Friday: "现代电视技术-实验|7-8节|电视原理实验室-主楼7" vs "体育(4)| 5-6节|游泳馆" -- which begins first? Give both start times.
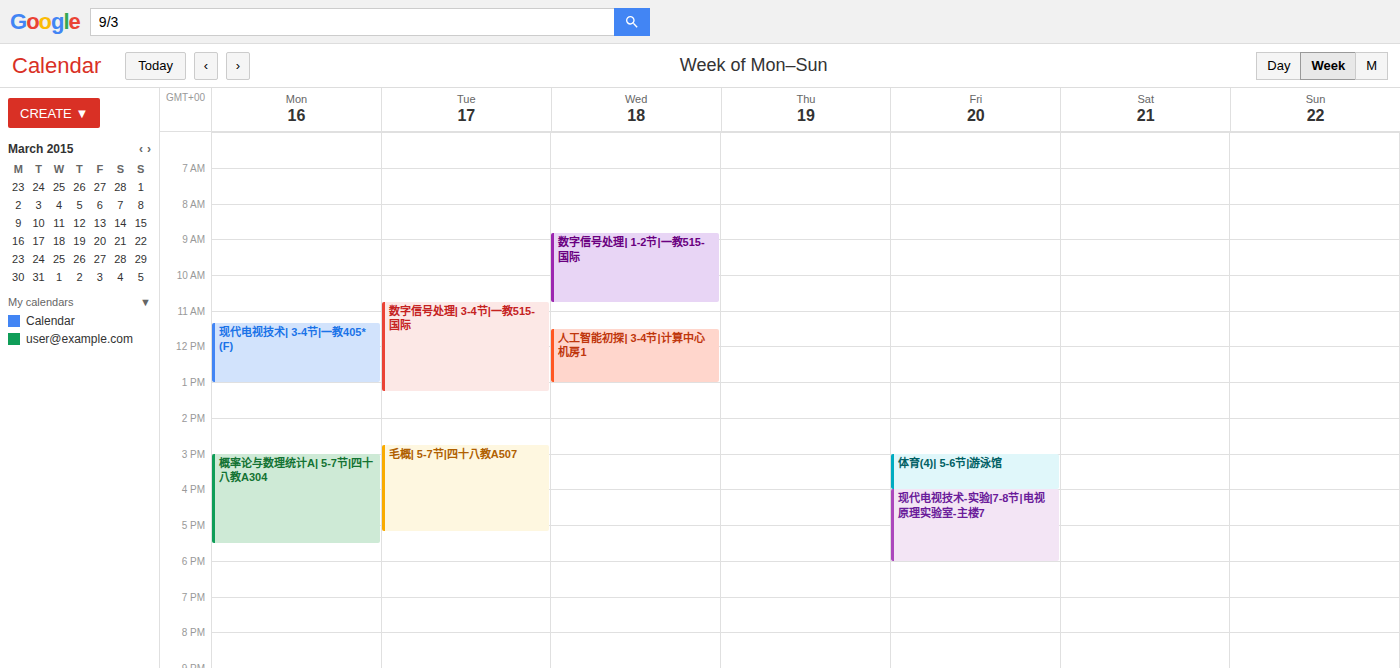
"体育(4)| 5-6节|游泳馆" 15:00; "现代电视技术-实验|7-8节|电视原理实验室-主楼7" 16:00.